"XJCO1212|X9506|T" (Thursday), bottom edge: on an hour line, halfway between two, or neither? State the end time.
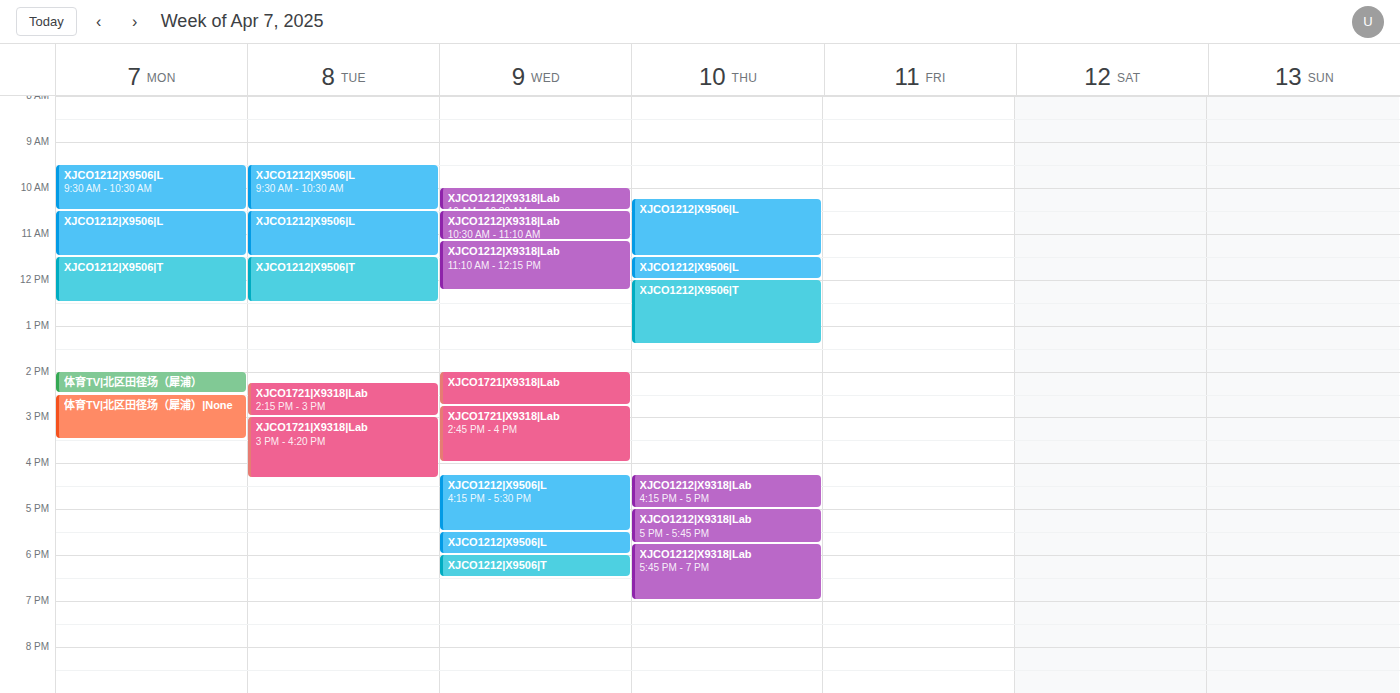
1:25 PM -- neither: 25 minutes below the 1 PM line and 35 minutes above the 2 PM line.